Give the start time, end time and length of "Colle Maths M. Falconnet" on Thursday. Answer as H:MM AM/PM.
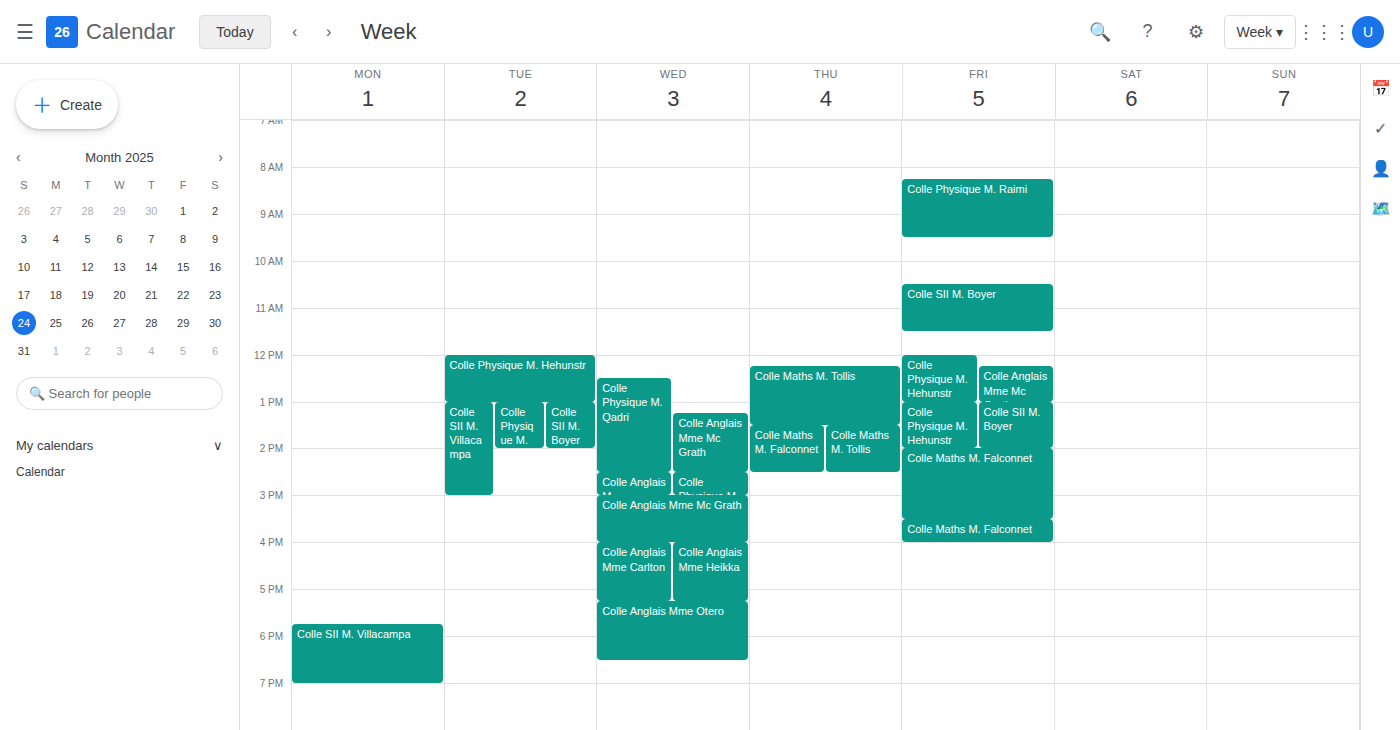
1:30 PM to 2:30 PM, 1 hour